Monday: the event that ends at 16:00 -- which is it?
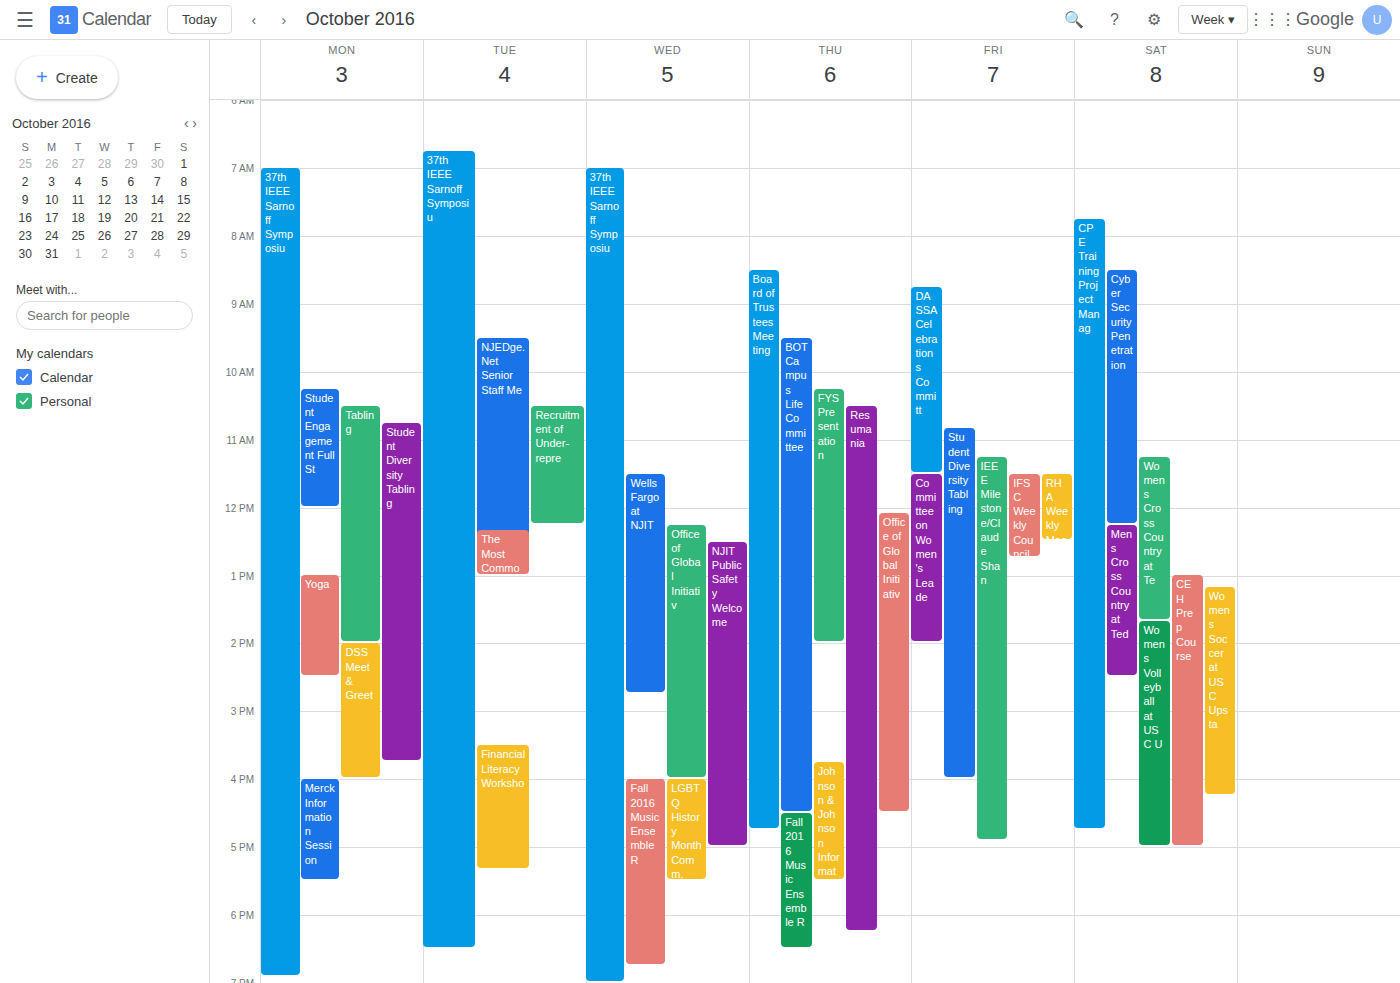
"DSS Meet & Greet"